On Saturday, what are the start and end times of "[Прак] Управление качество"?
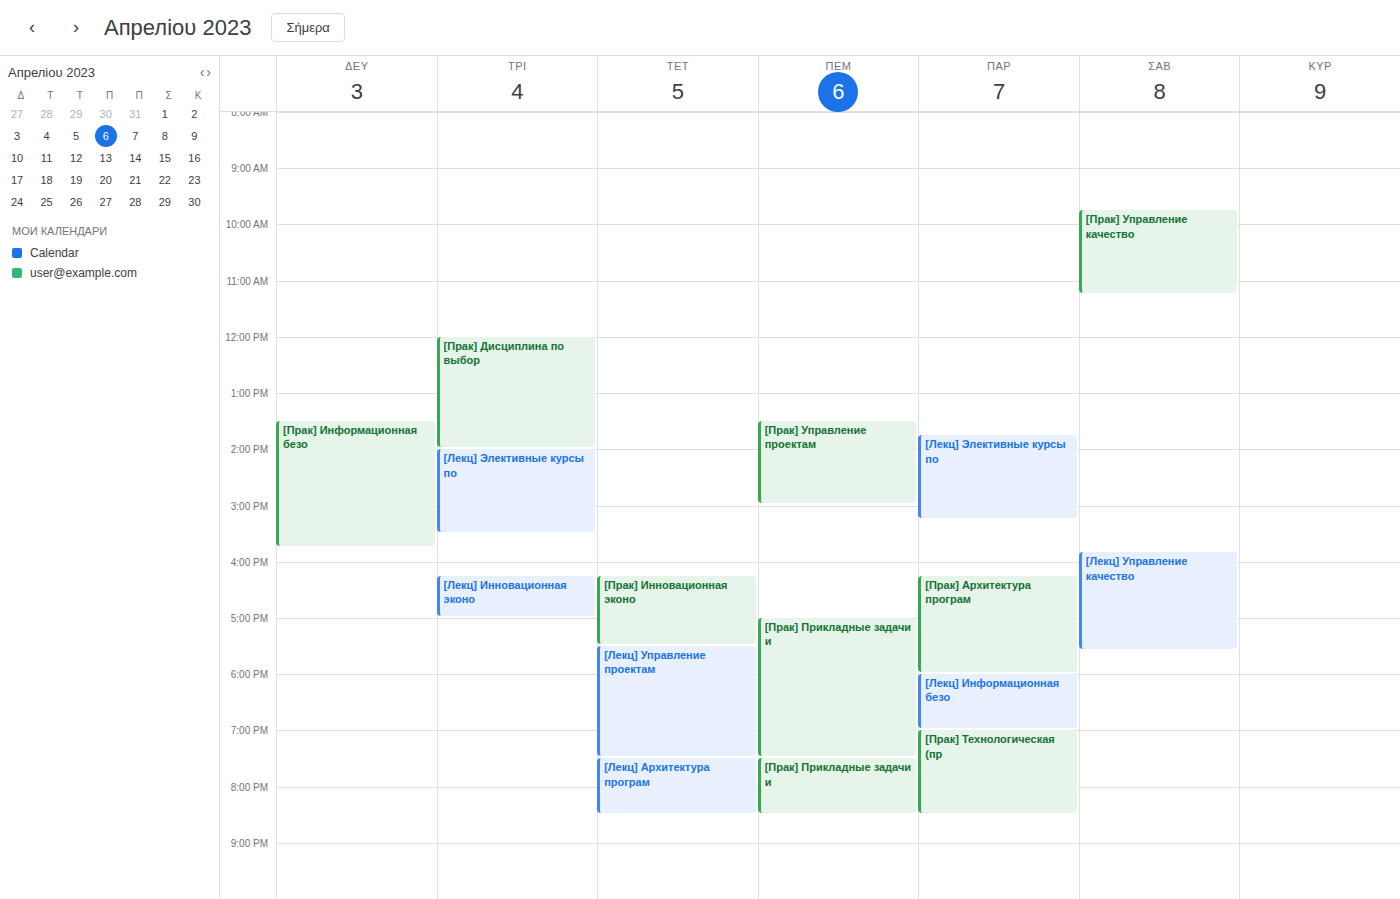
9:45 AM to 11:15 AM